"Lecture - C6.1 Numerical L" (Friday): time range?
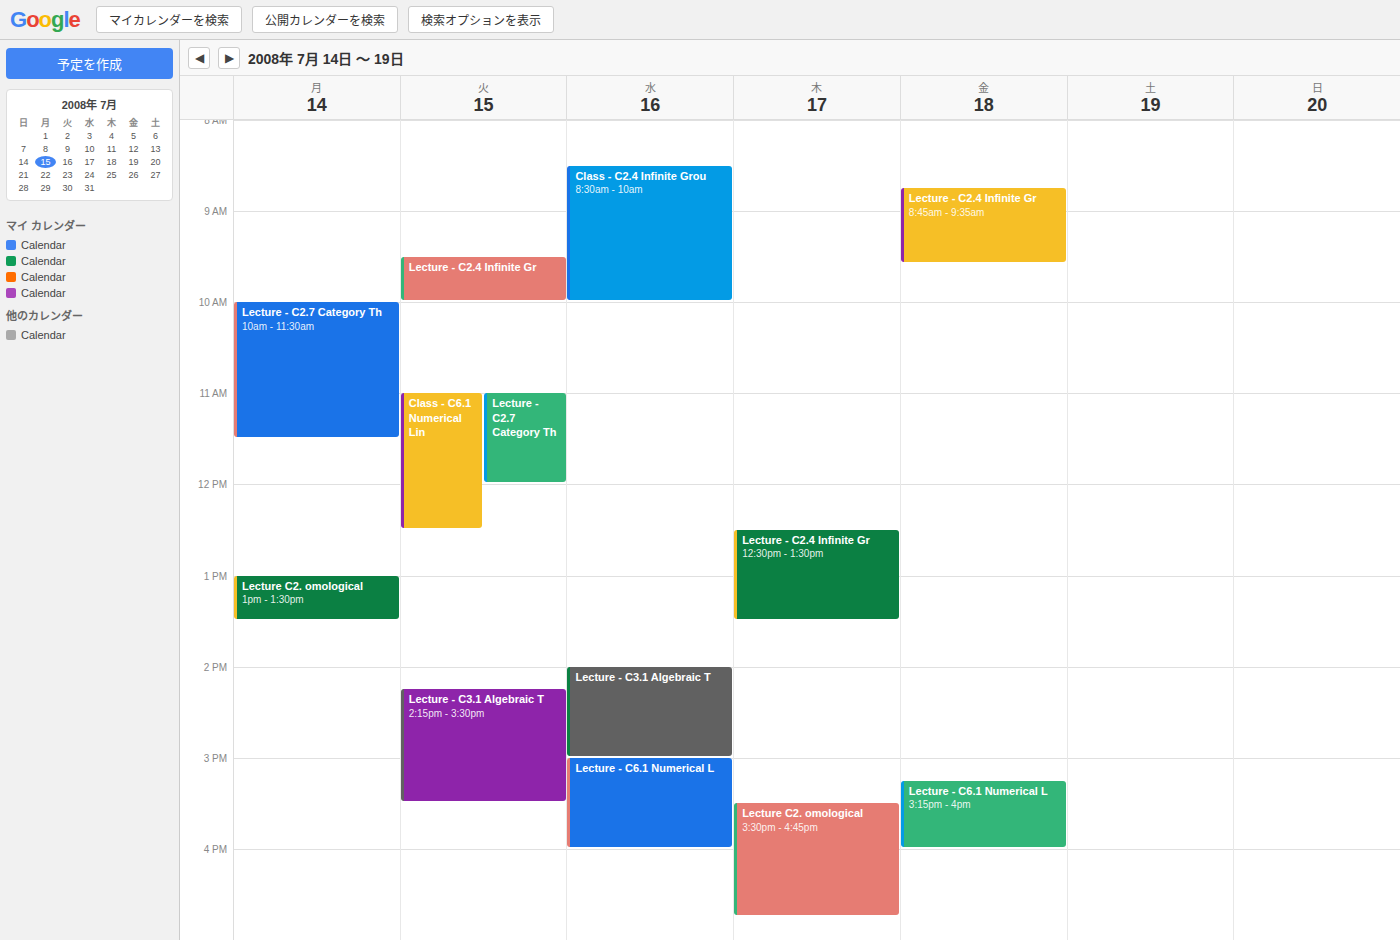
3:15 PM to 4:00 PM